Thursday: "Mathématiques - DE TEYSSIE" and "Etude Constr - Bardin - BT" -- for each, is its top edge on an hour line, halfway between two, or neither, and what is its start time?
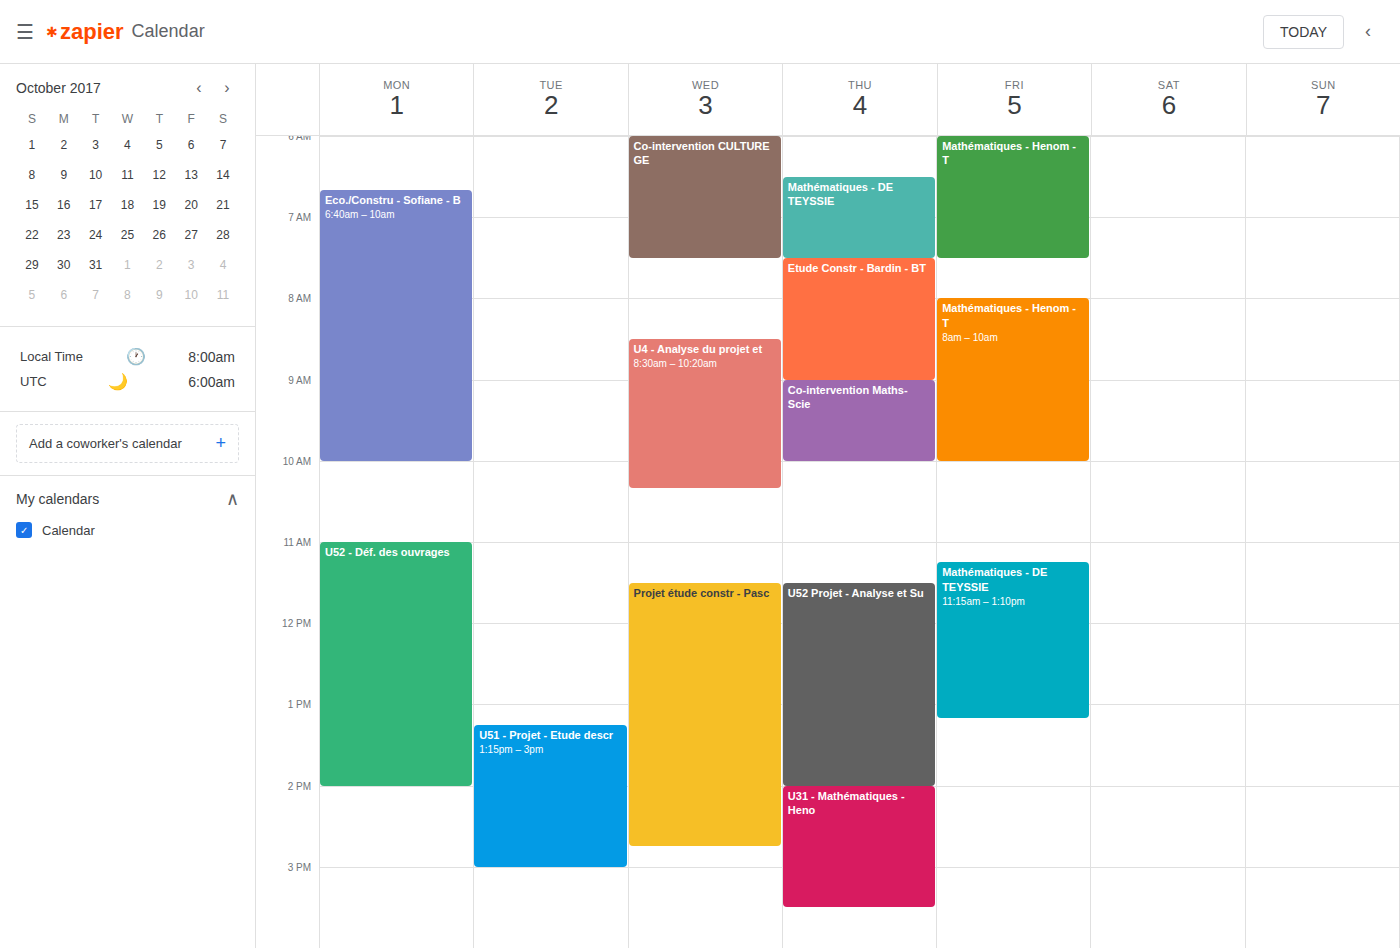
"Mathématiques - DE TEYSSIE": 6:30 AM, halfway between the 6 AM and 7 AM lines. "Etude Constr - Bardin - BT": 7:30 AM, halfway between the 7 AM and 8 AM lines.